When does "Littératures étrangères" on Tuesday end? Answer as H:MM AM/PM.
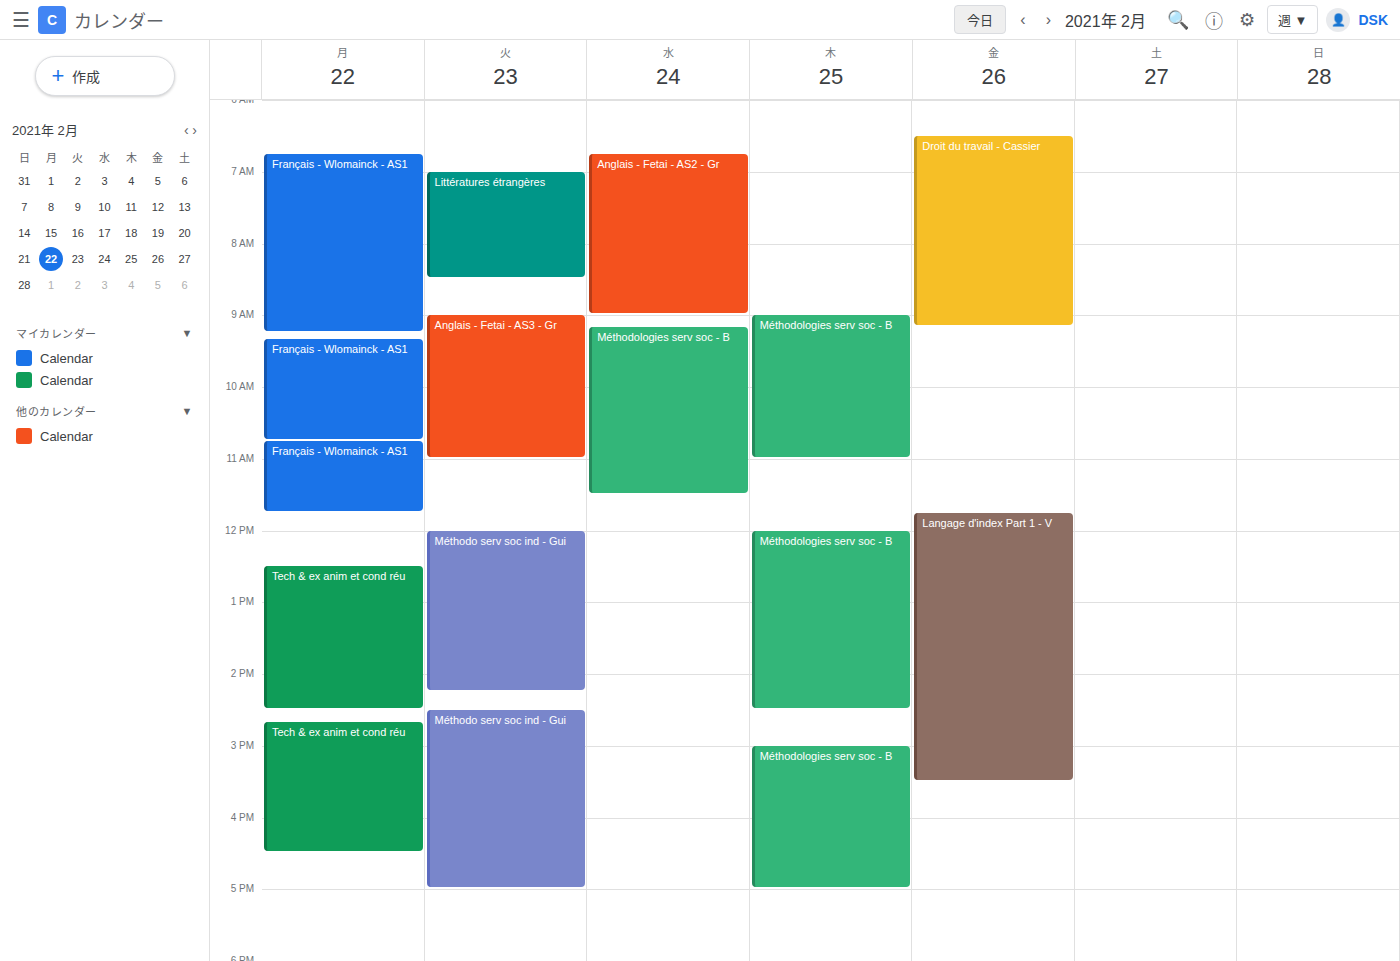
8:30 AM